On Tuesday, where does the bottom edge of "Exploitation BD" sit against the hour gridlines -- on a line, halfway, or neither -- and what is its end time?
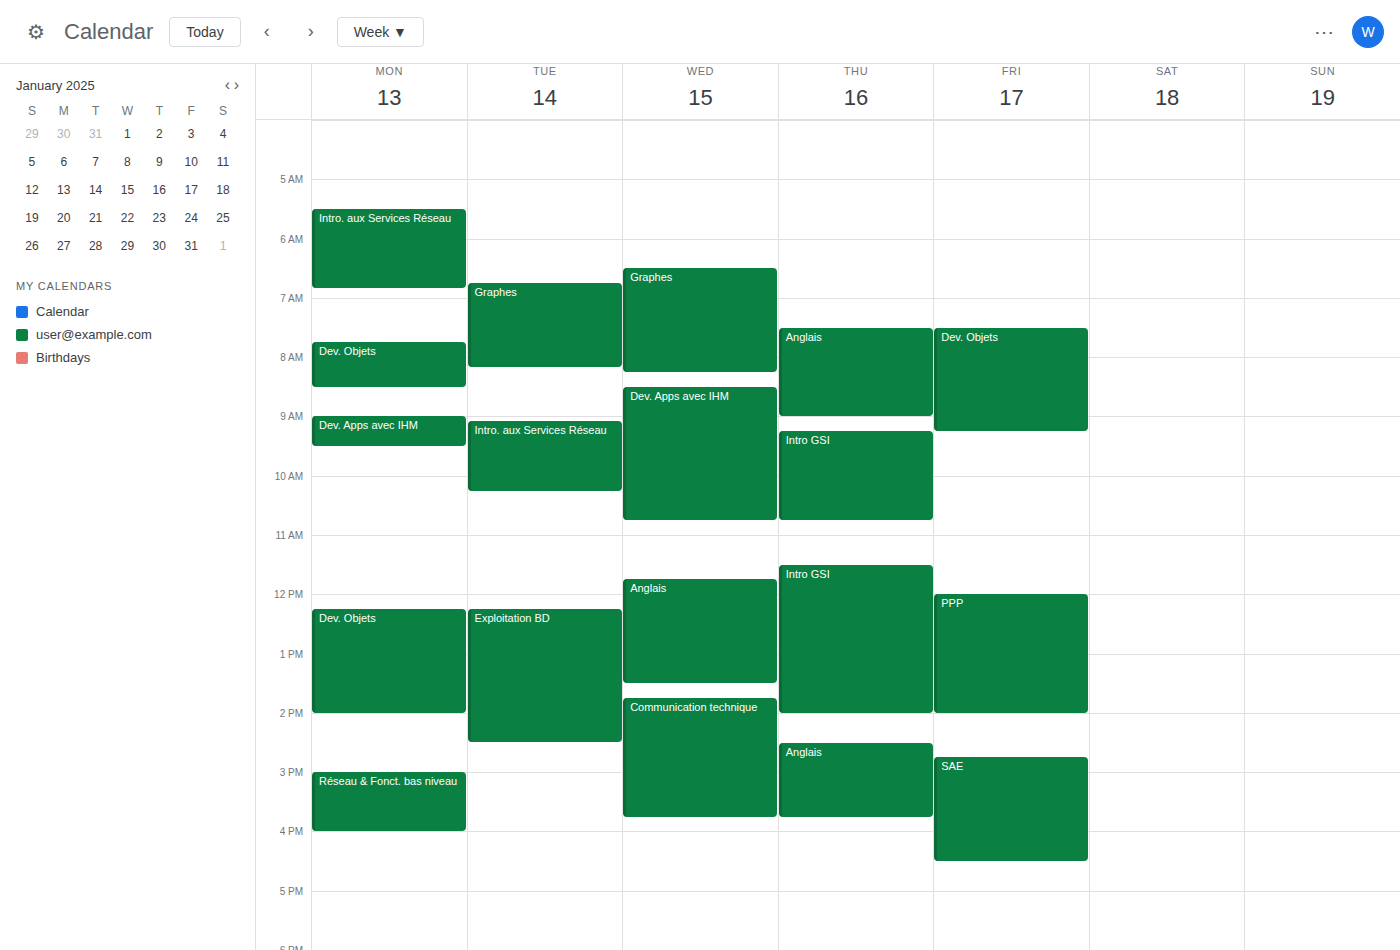
14:30 -- halfway between the 14:00 and 15:00 lines.